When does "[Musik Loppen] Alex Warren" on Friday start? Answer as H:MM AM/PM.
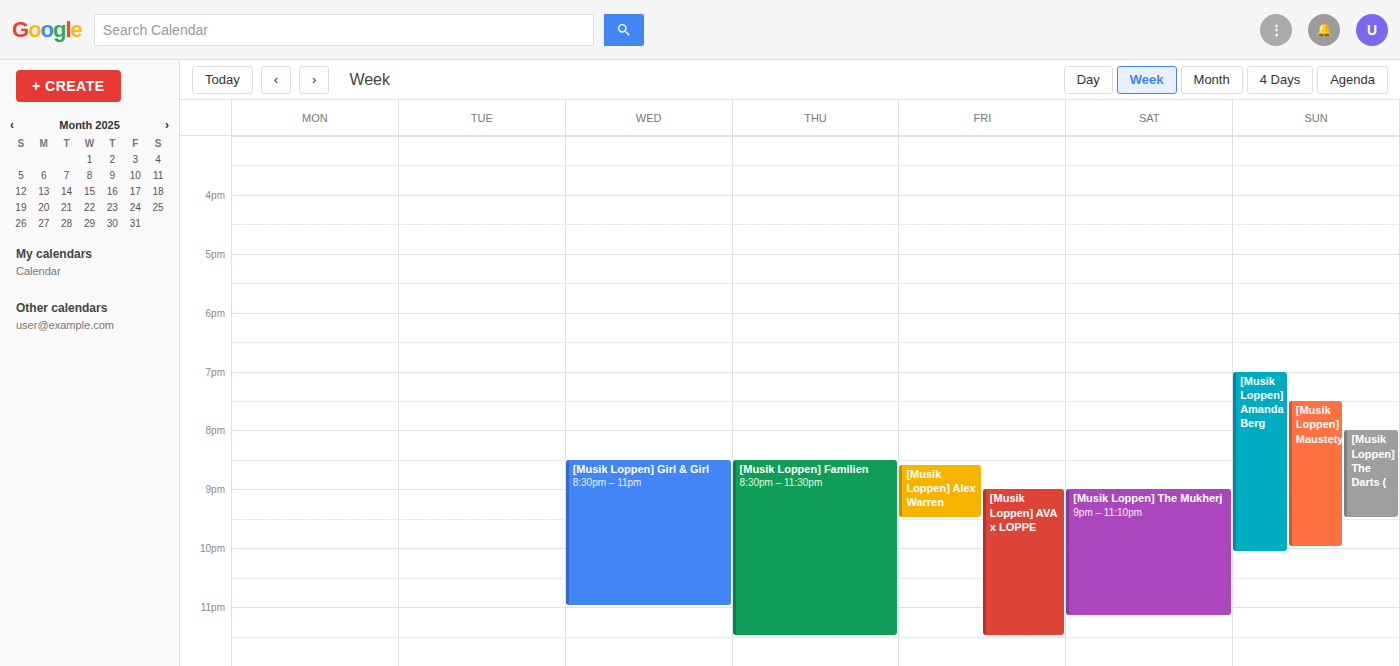
8:35 PM